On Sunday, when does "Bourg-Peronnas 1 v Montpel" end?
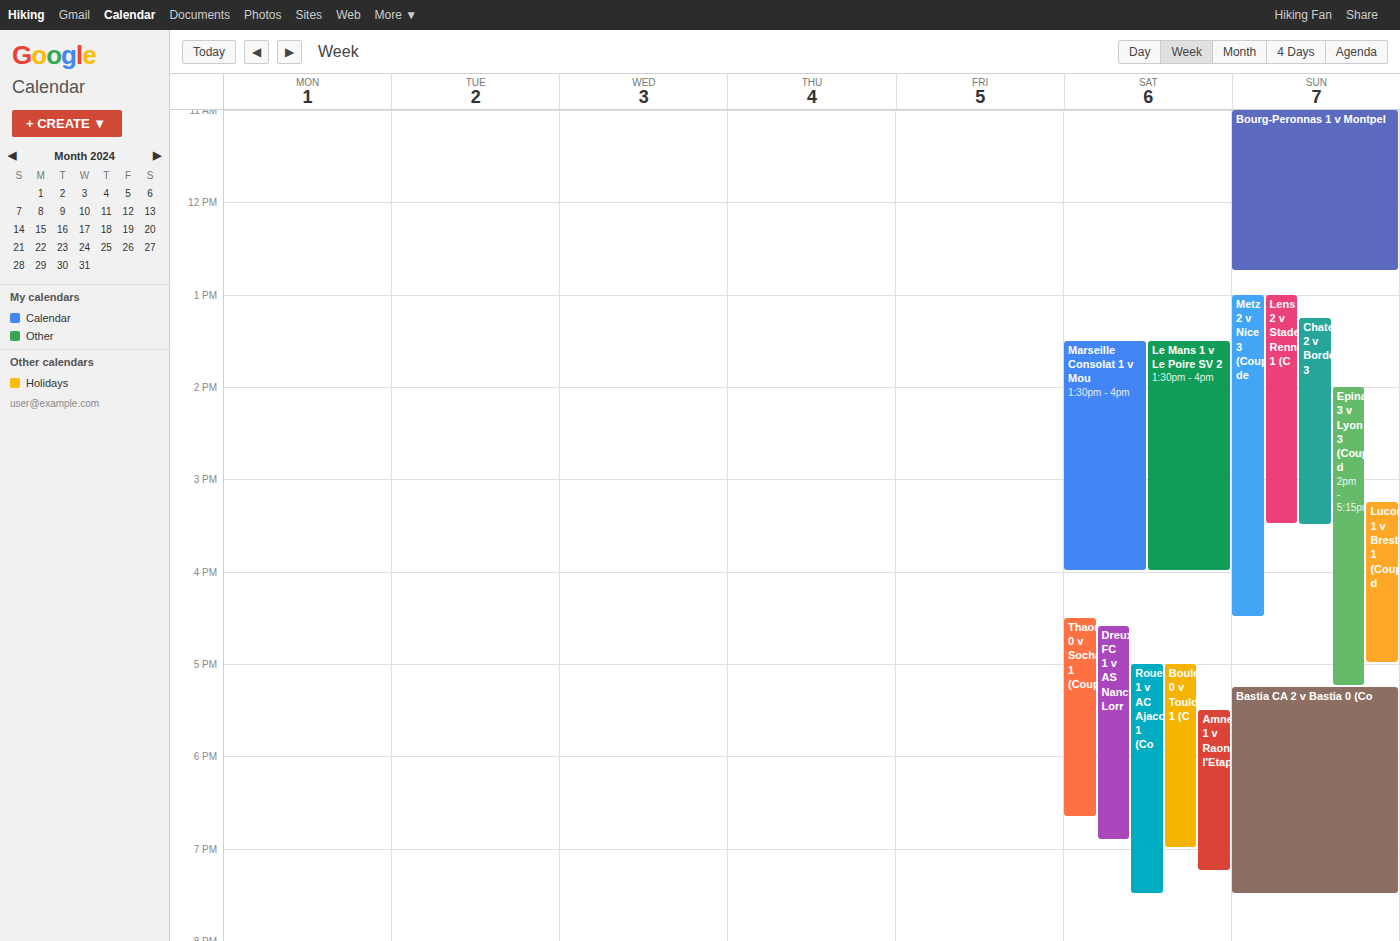
12:45 PM